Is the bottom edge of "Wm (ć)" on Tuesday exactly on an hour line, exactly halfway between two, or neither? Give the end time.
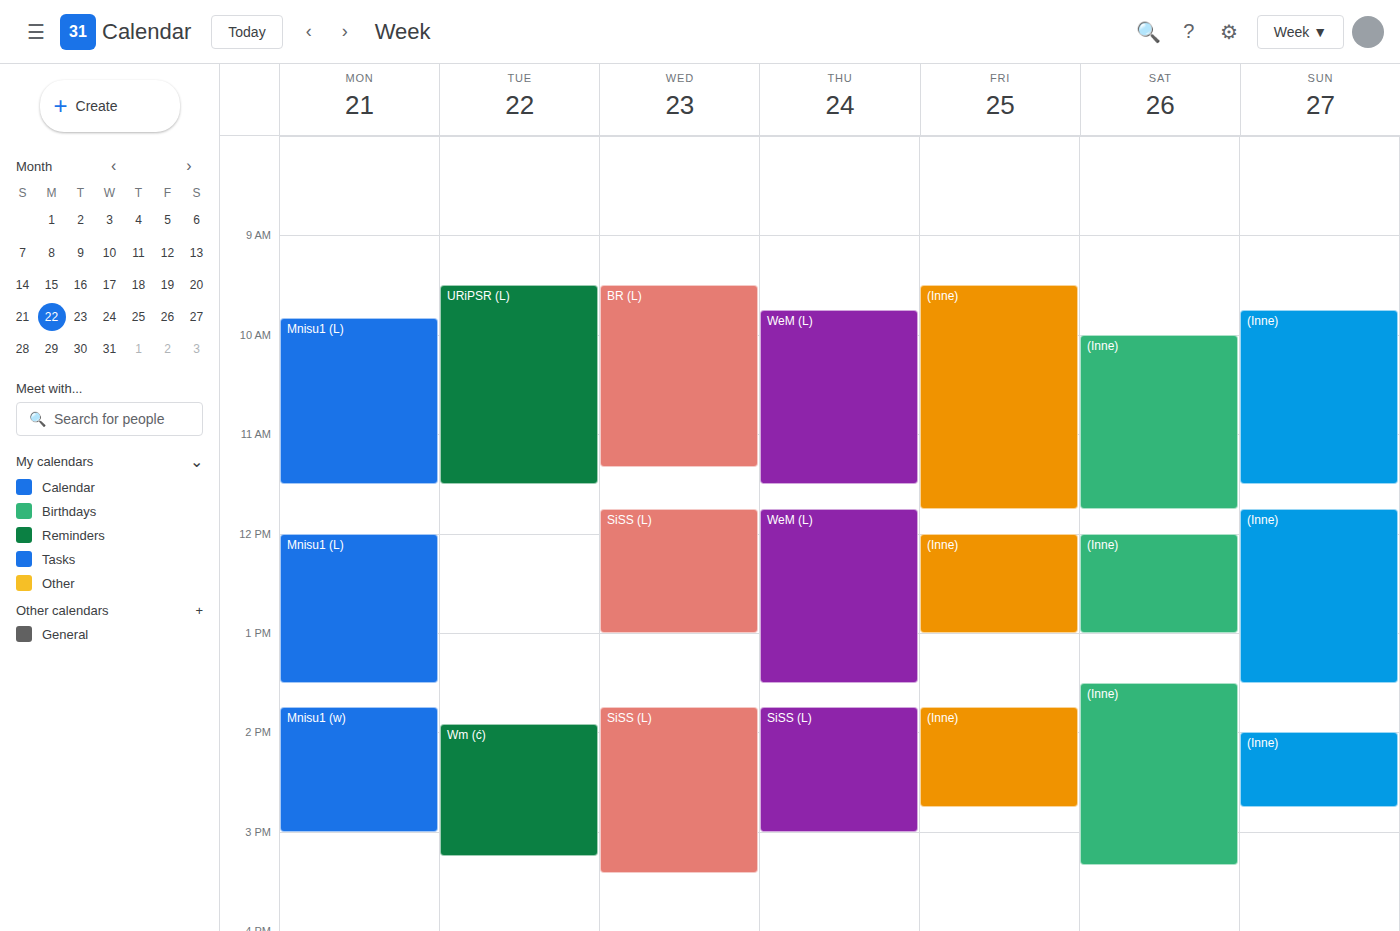
15:15 -- neither: a quarter of the way from the 15:00 line to the 16:00 line.